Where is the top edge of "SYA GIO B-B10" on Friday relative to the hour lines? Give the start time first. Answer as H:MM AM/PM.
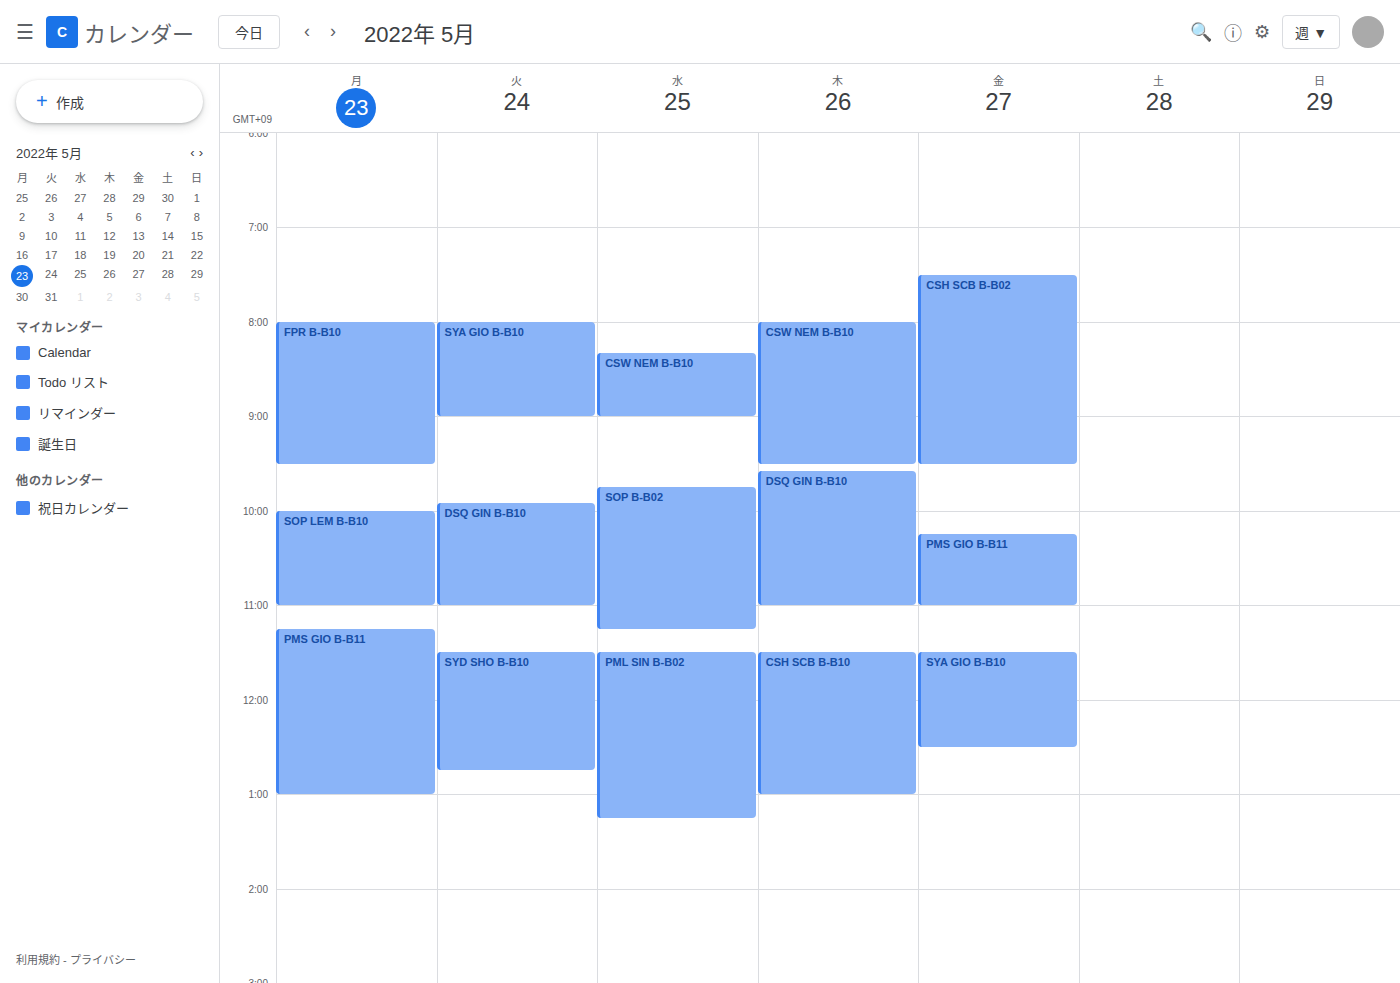
11:30 AM -- halfway between the 11 AM and 12 PM lines.